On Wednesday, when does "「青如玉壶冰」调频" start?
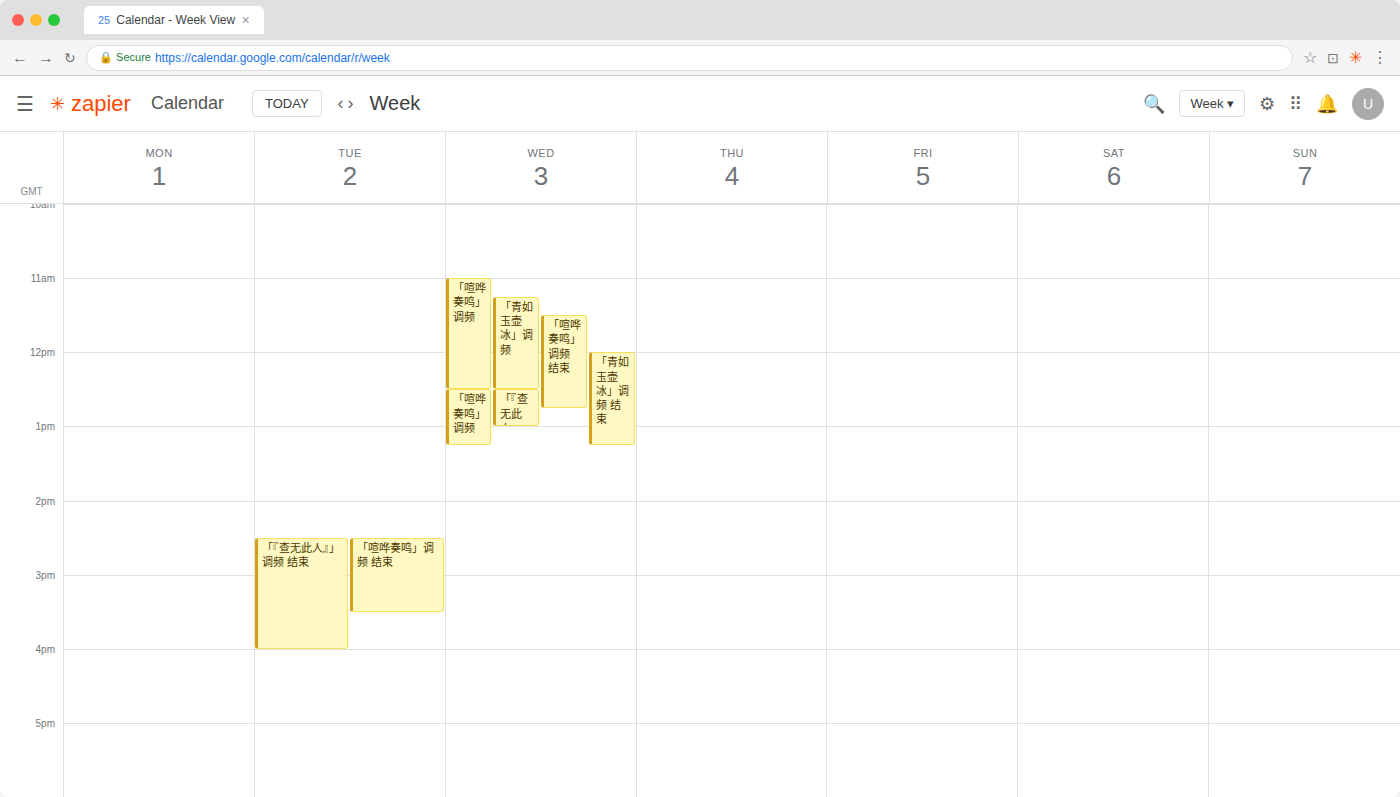
11:15